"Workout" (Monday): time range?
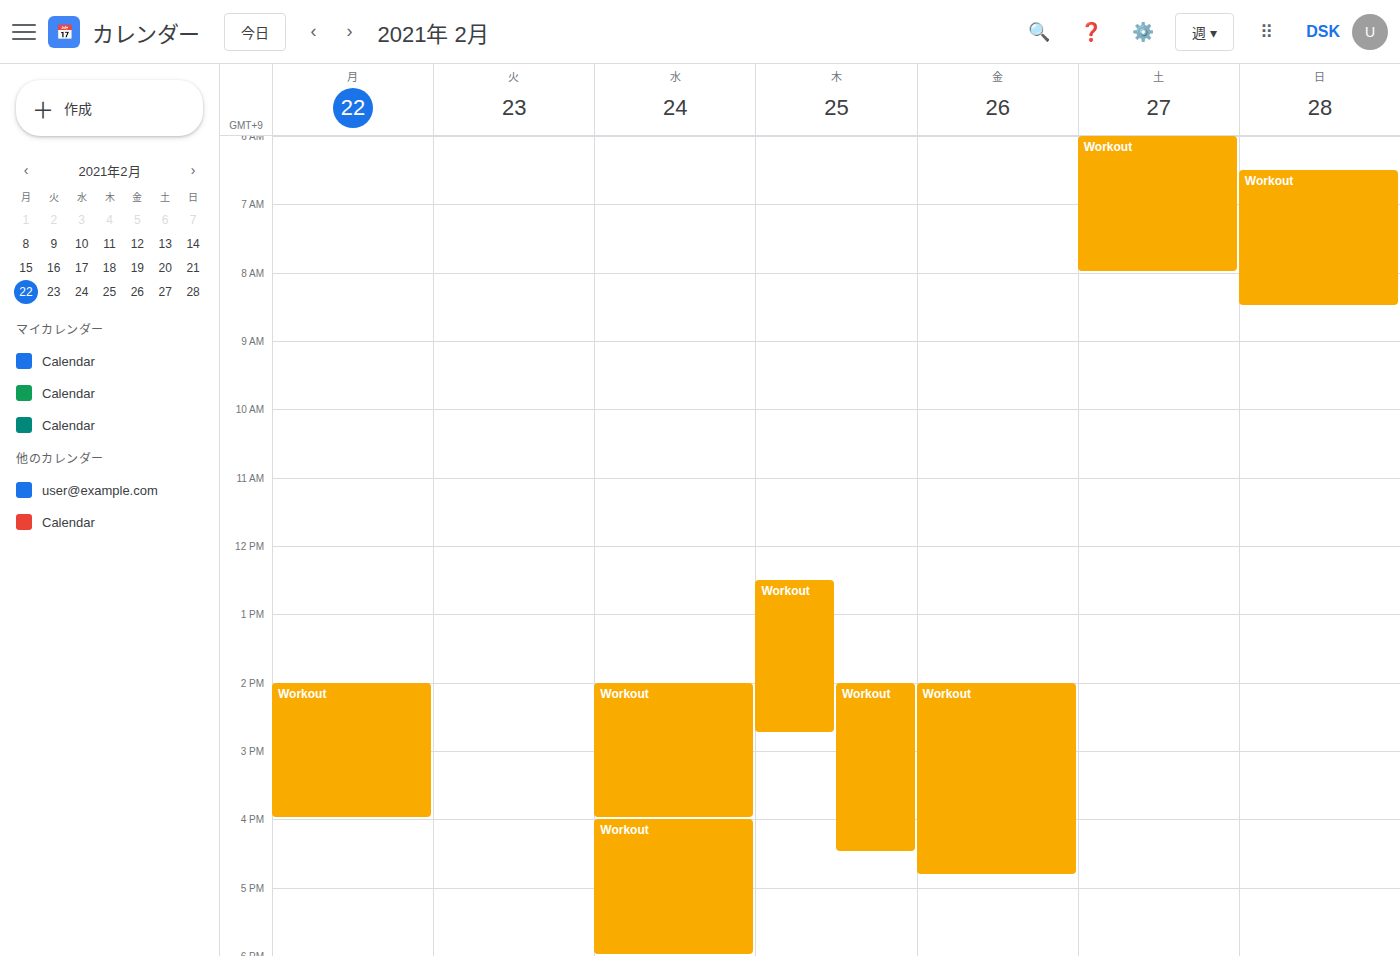
2:00 PM to 4:00 PM